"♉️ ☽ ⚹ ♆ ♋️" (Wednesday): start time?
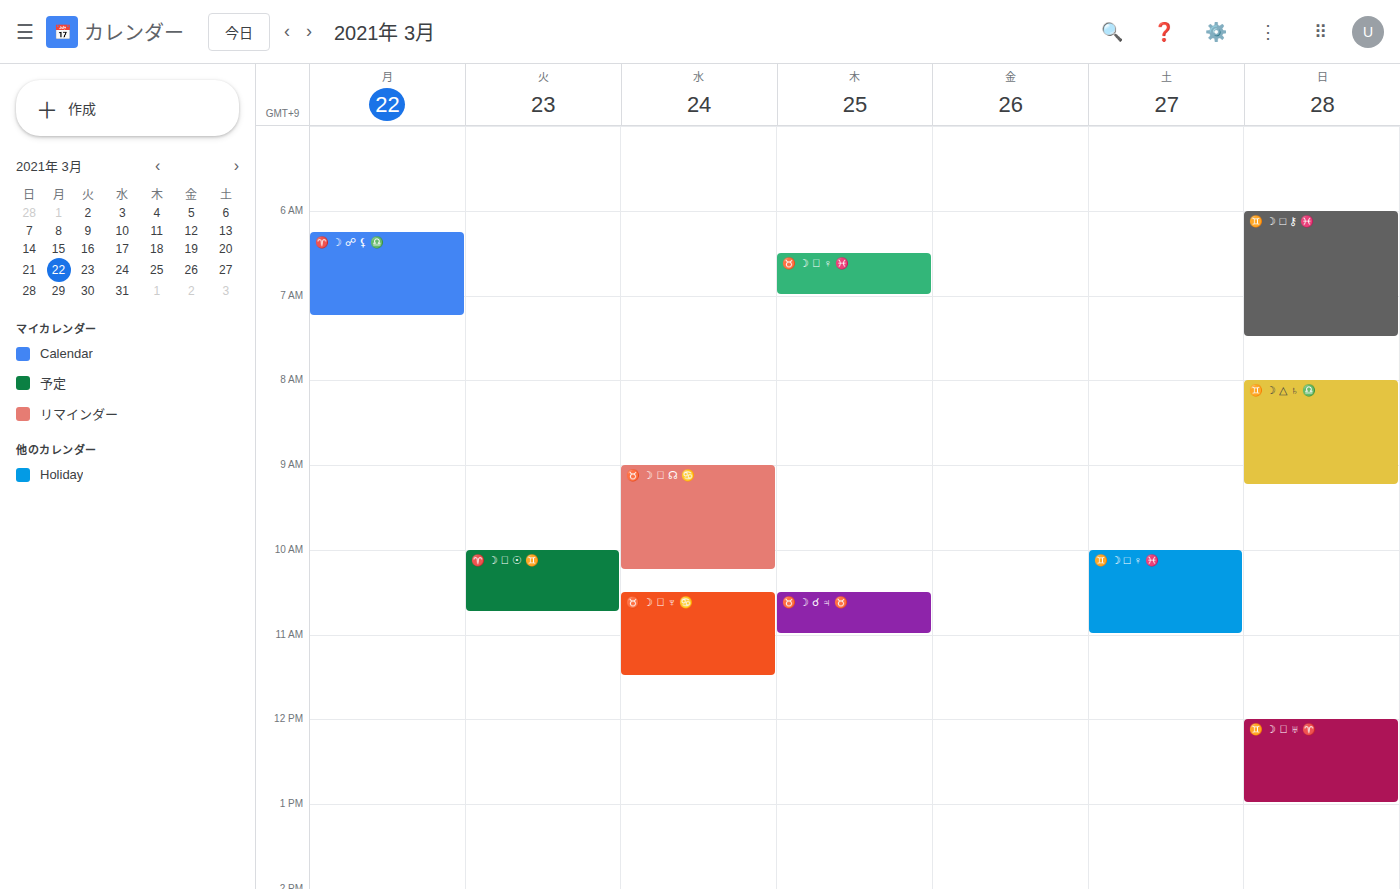
10:30 AM